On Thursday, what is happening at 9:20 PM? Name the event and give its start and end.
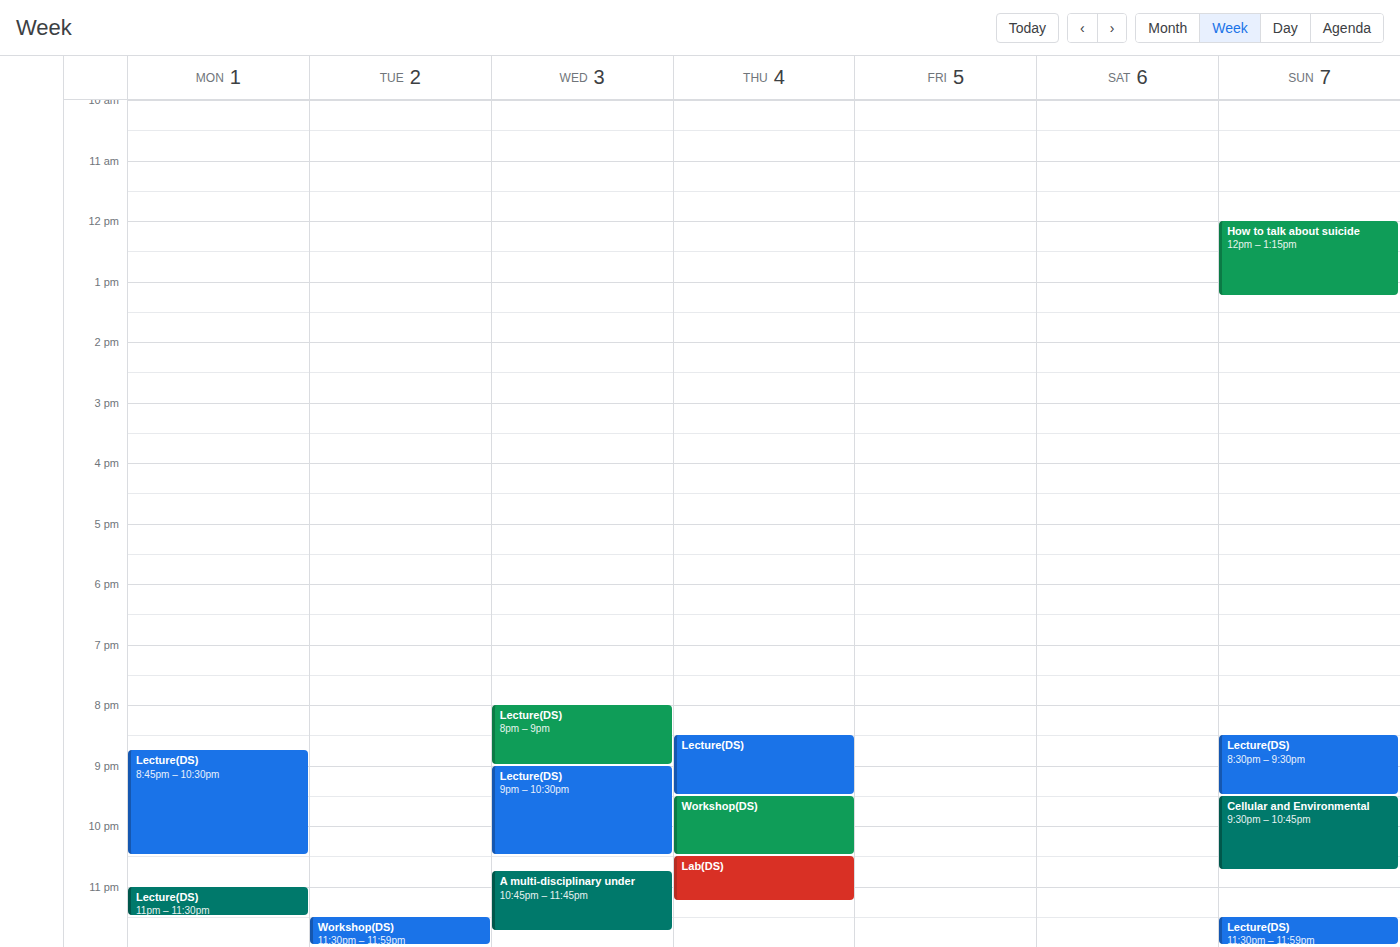
"Lecture(DS)", 8:30 PM to 9:30 PM